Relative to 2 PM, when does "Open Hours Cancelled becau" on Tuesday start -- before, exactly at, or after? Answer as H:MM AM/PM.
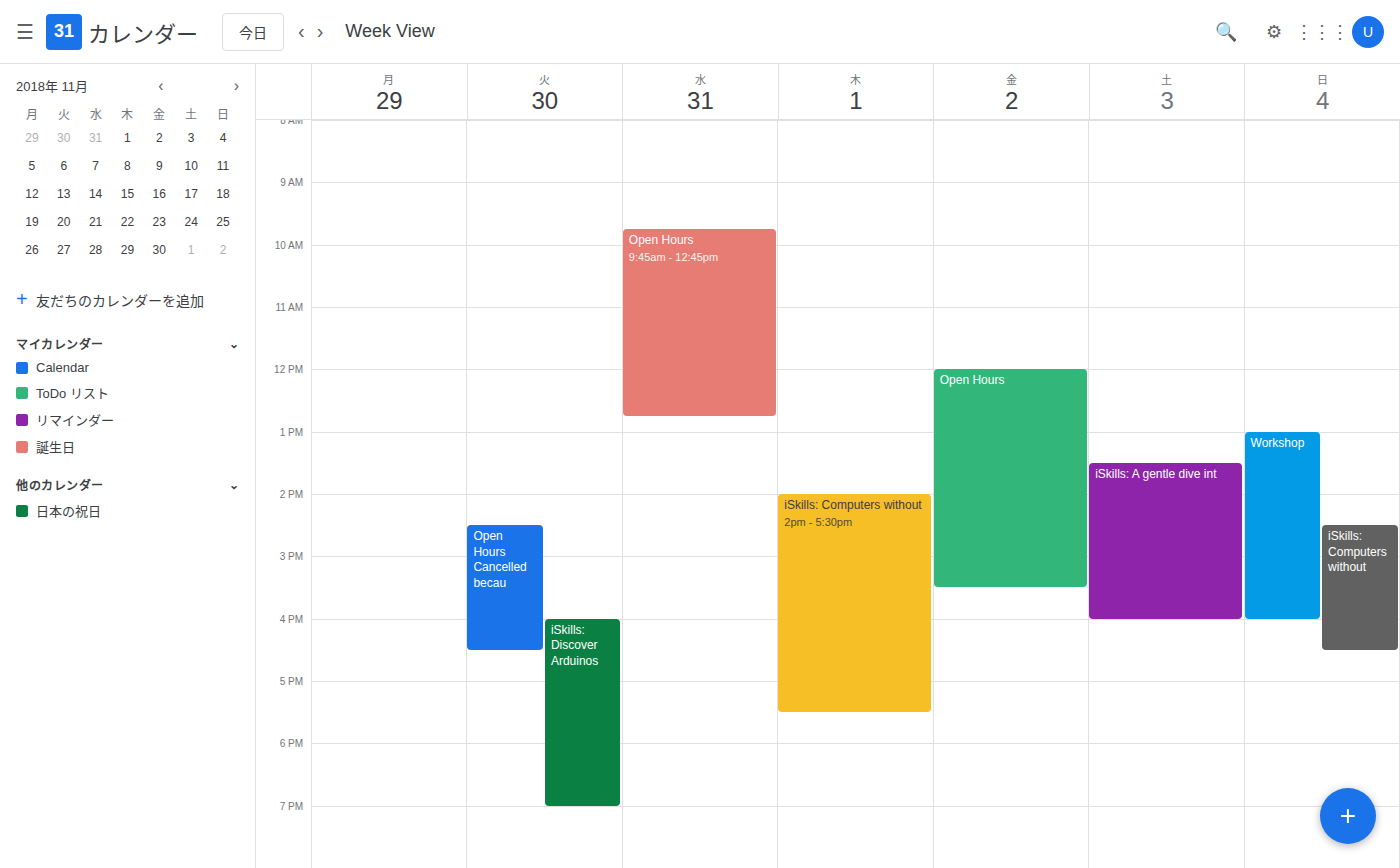
2:30 PM -- after 2 PM, 30 minutes below the 2 PM line.